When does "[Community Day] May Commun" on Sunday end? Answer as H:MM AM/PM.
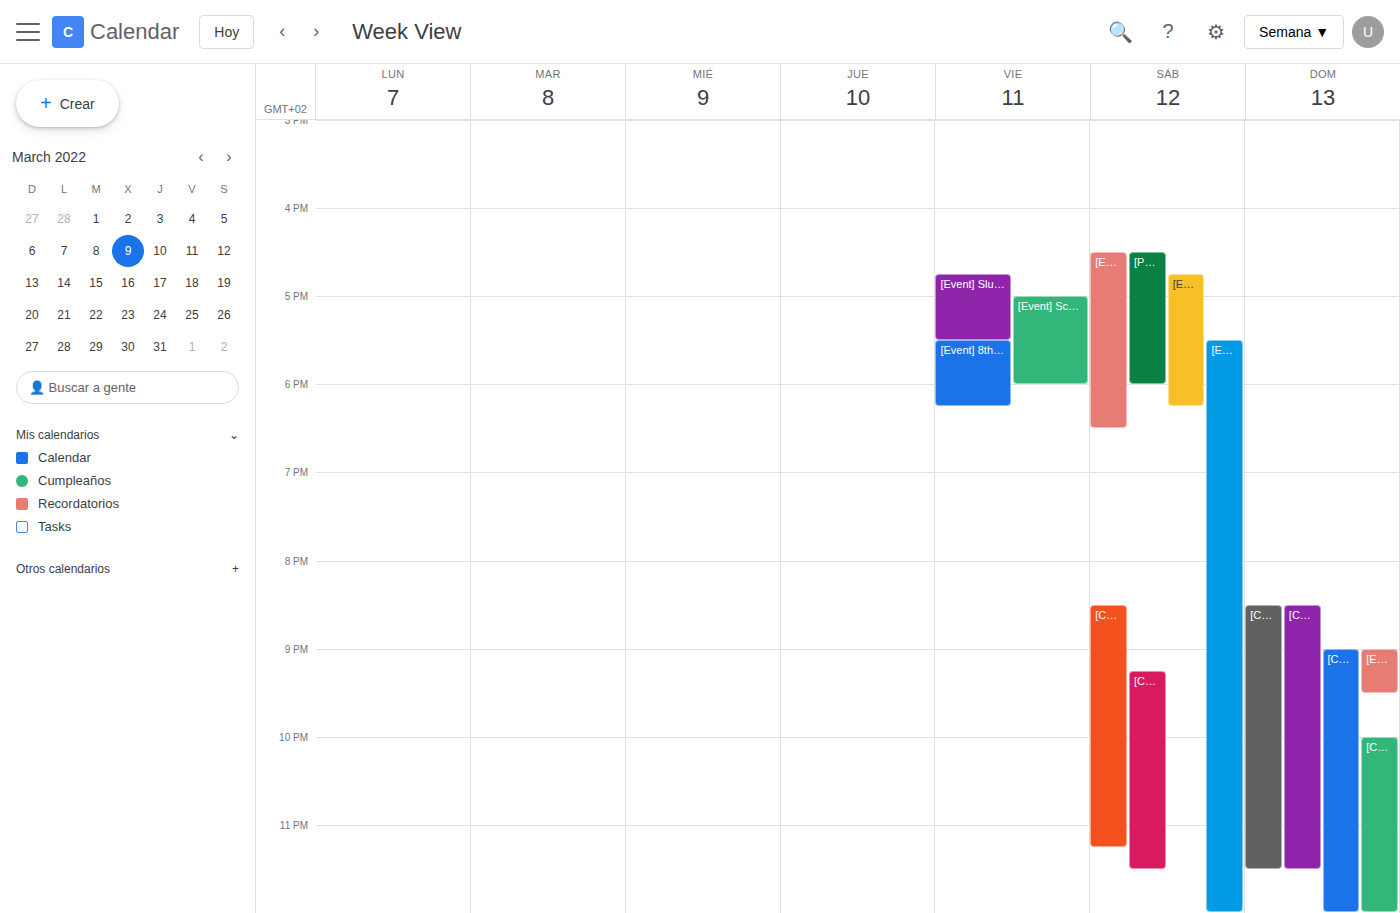
11:30 PM